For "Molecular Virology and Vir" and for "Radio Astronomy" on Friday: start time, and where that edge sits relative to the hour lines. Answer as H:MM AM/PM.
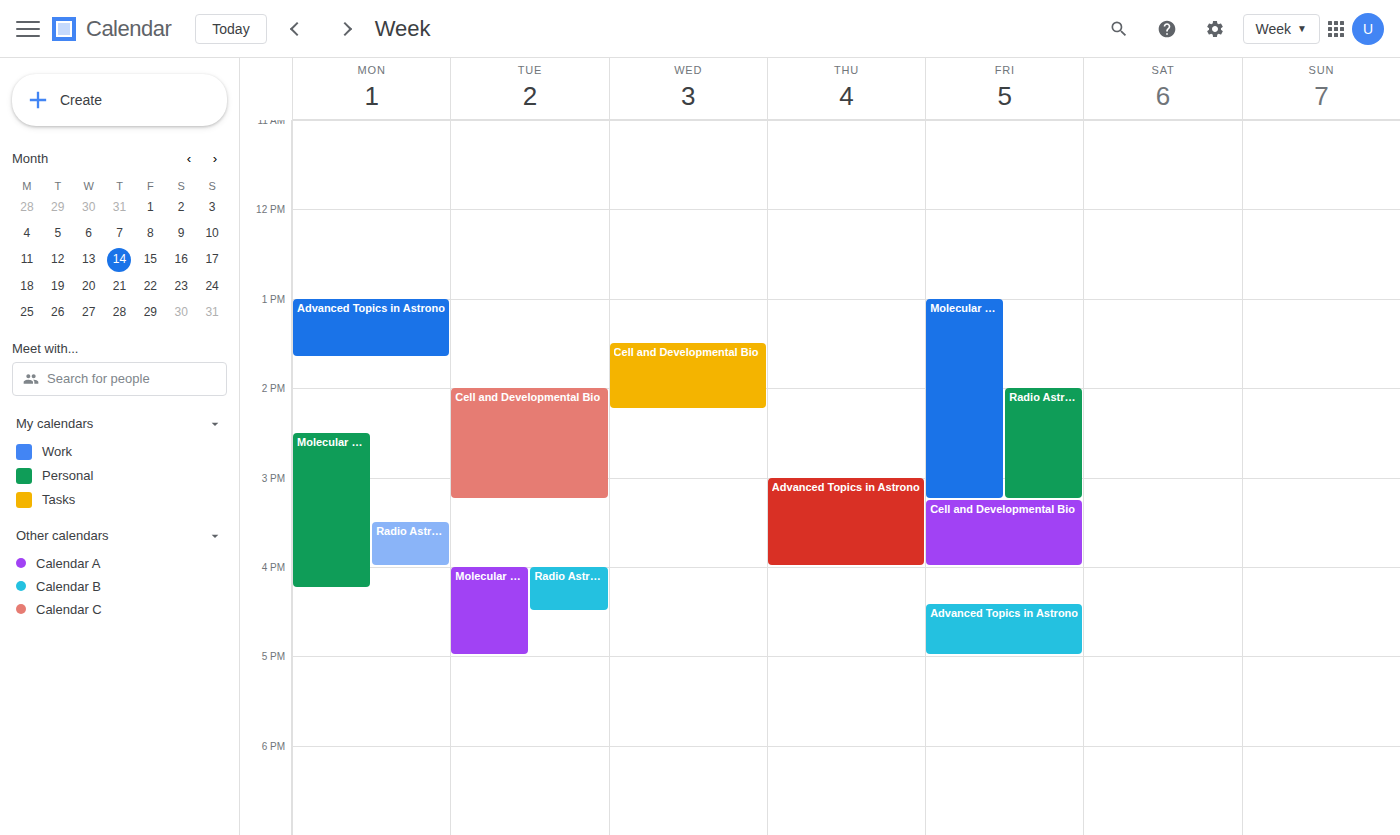
"Molecular Virology and Vir": 1:00 PM, exactly on the 1 PM line. "Radio Astronomy": 2:00 PM, exactly on the 2 PM line.